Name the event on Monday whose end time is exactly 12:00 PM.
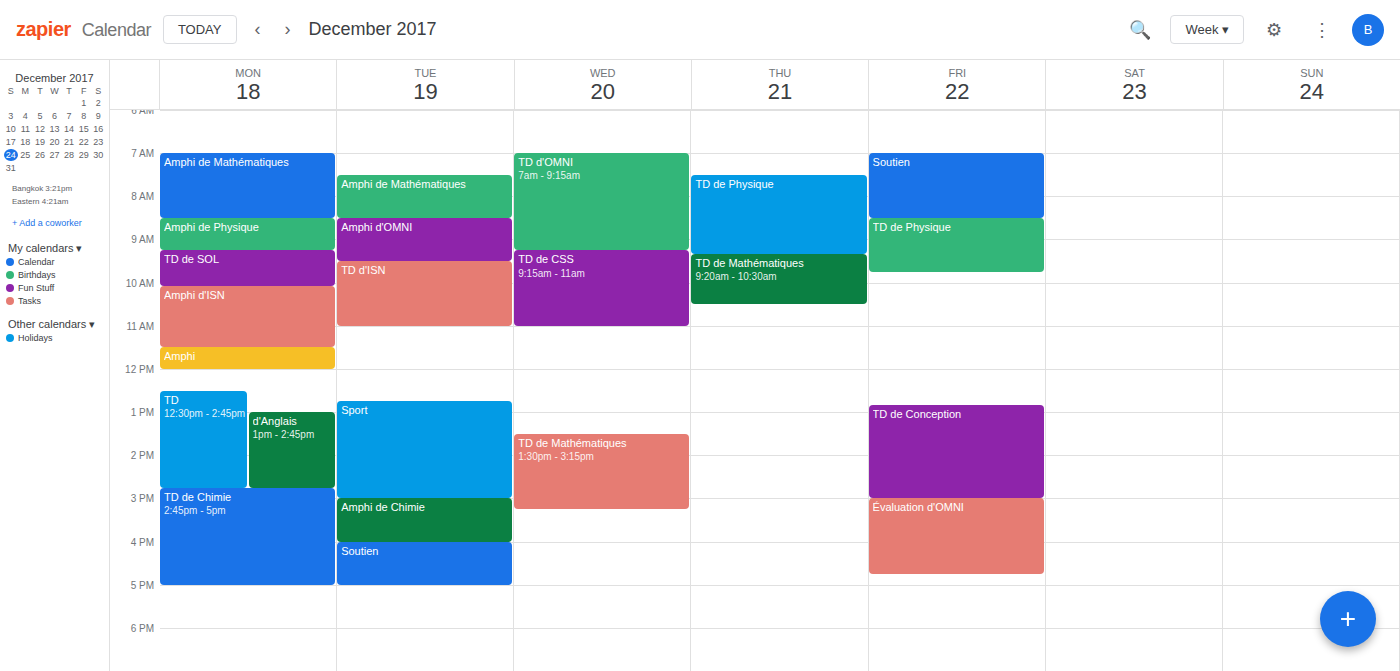
"Amphi"